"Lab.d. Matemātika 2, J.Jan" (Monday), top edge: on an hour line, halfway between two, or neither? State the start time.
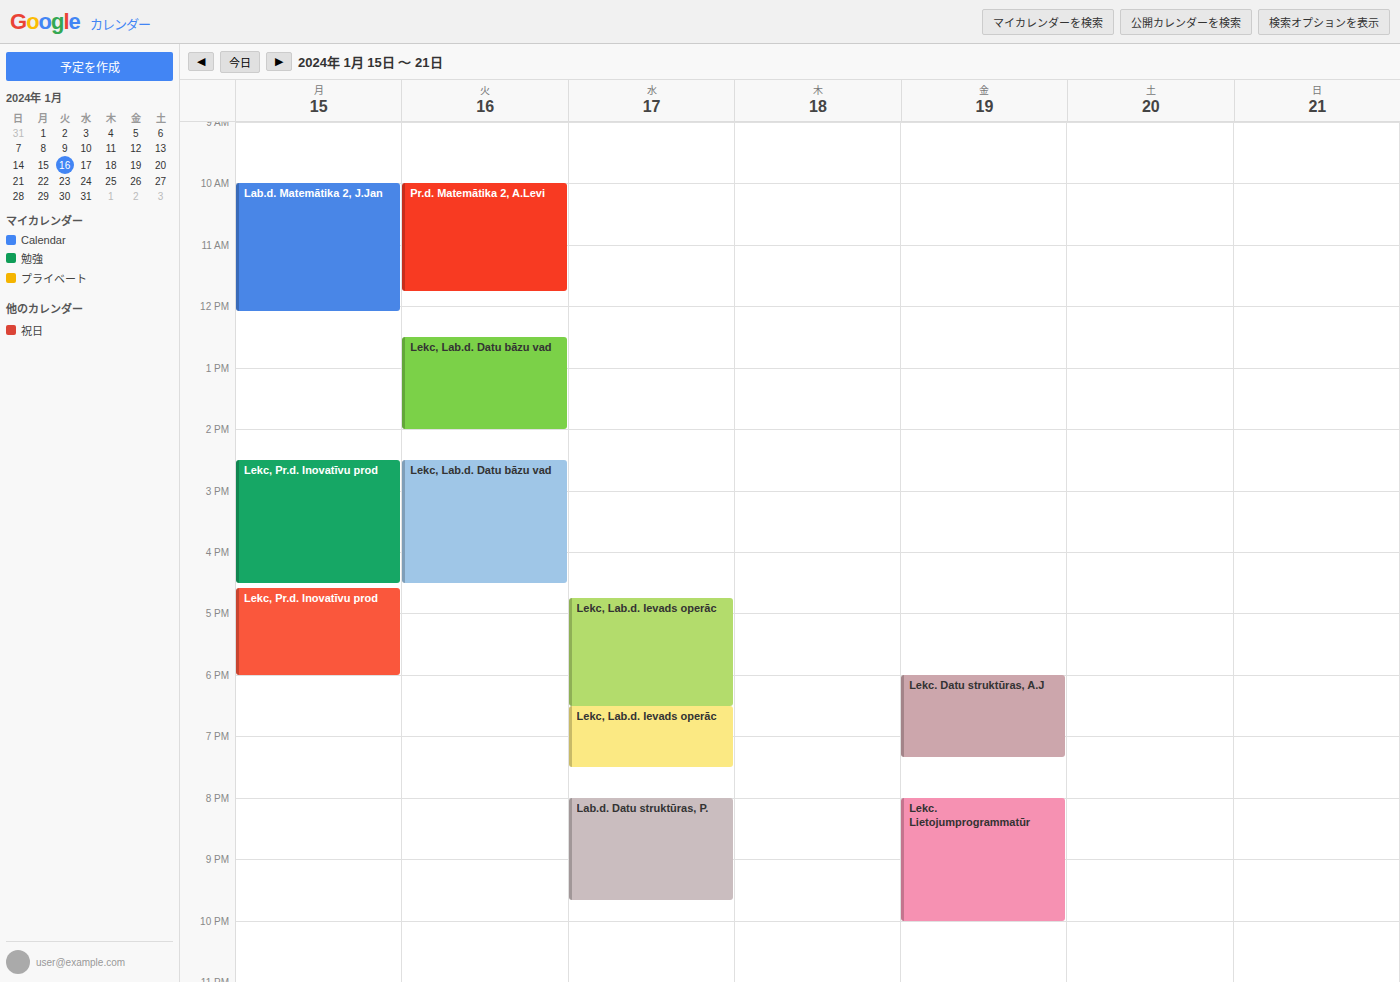
10:00 AM -- exactly on the 10 AM line.